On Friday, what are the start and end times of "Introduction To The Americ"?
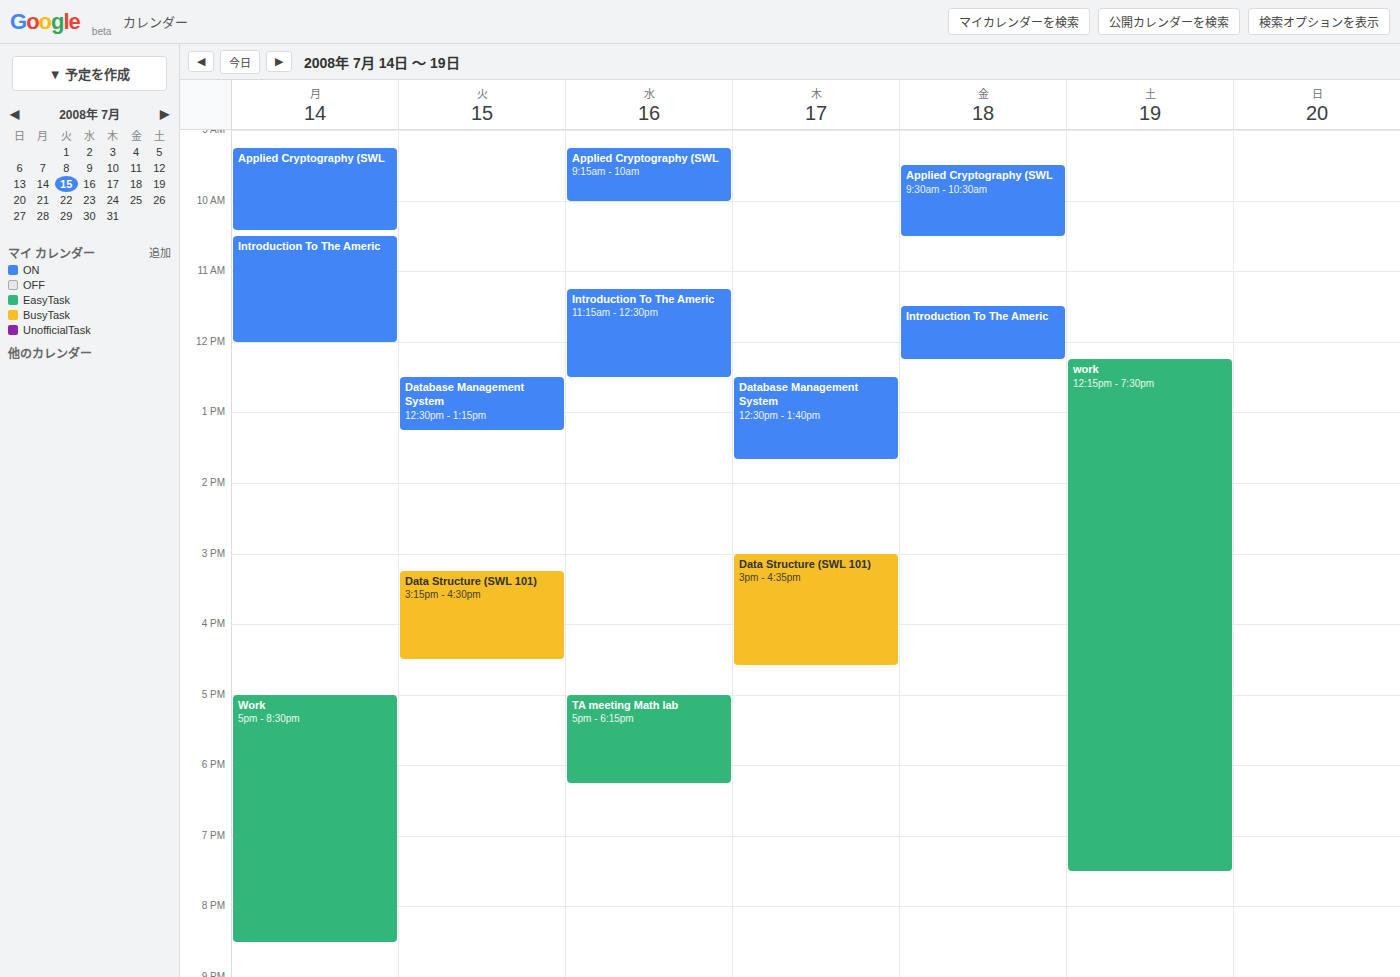
11:30 AM to 12:15 PM